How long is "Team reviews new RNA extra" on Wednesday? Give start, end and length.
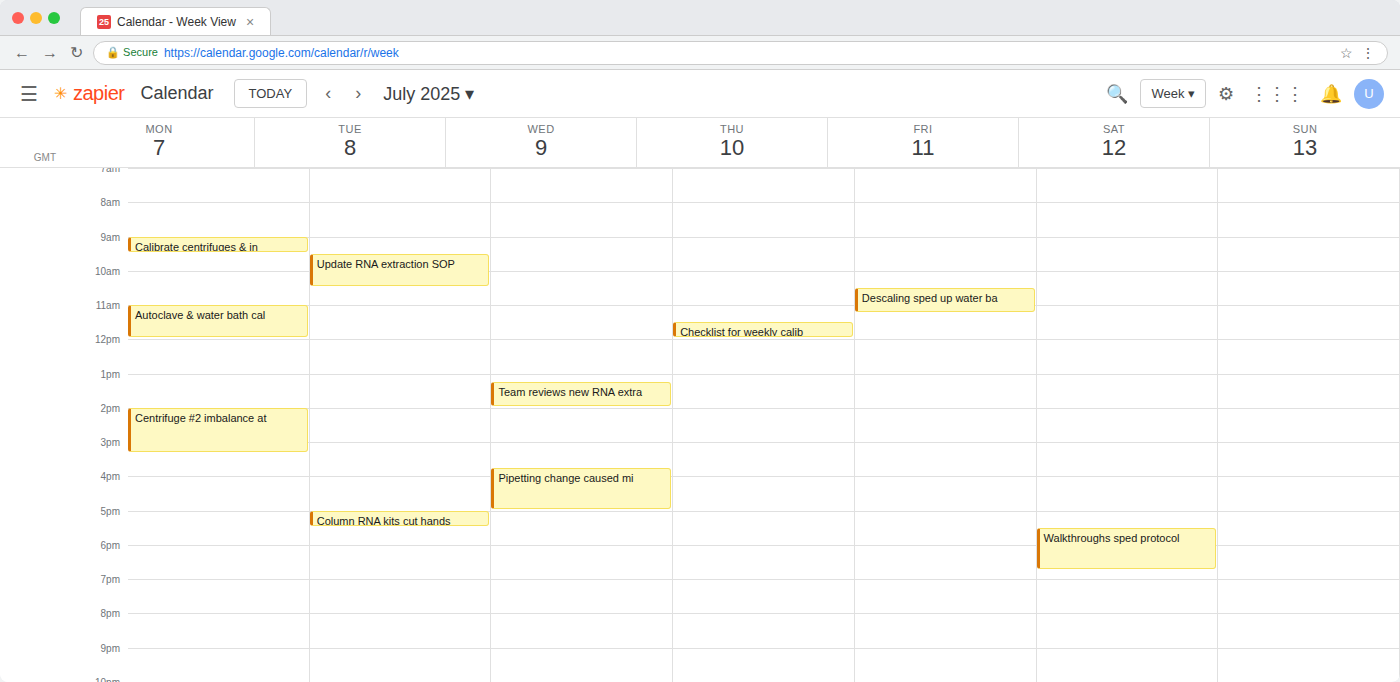
1:15 PM to 2:00 PM, 45 minutes